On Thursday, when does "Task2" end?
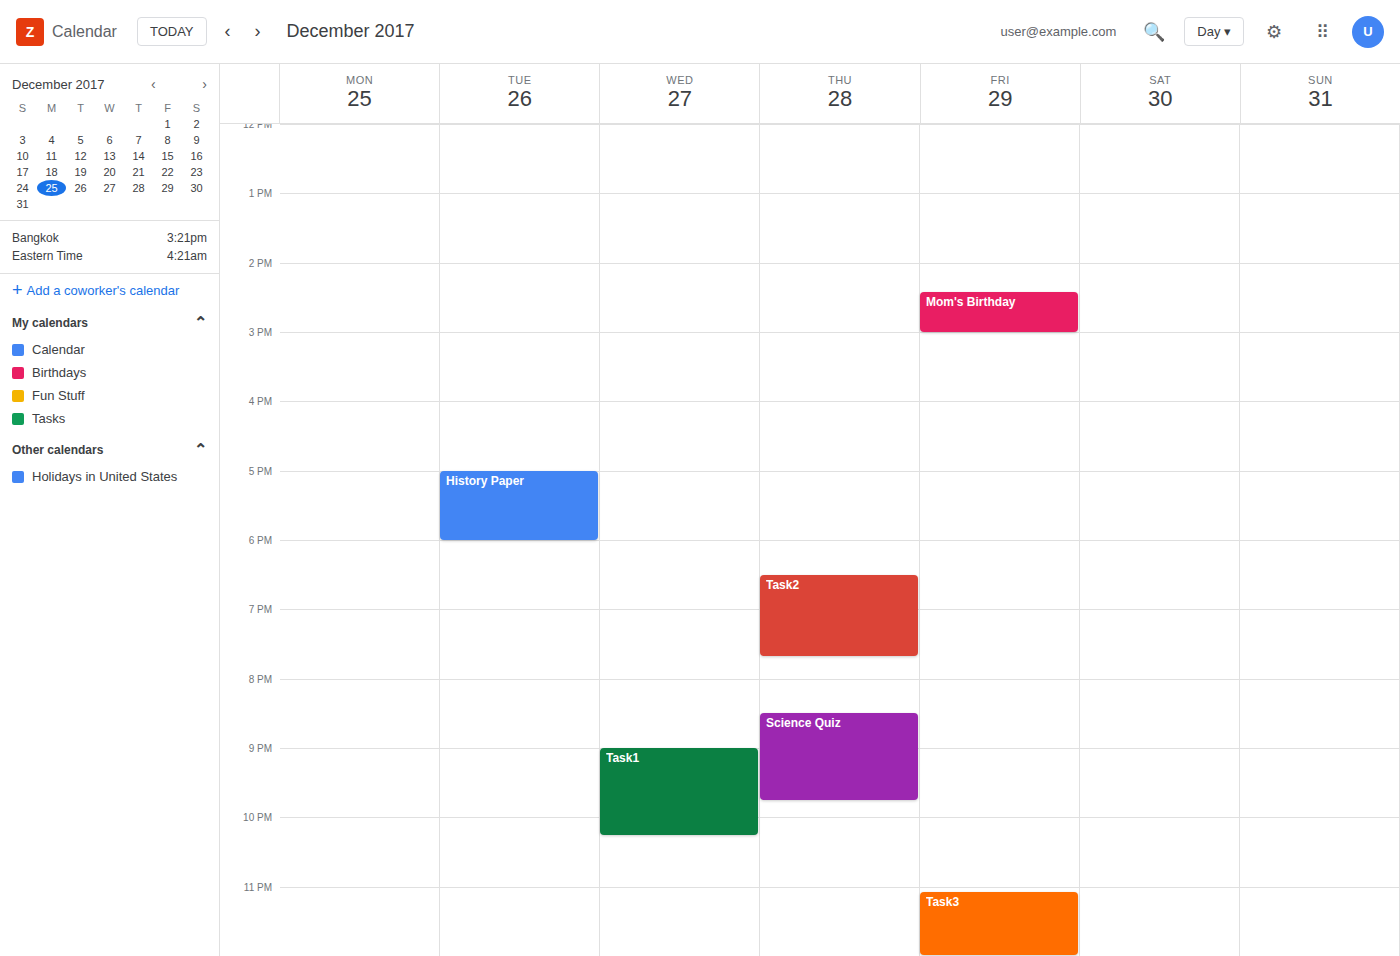
7:40 PM